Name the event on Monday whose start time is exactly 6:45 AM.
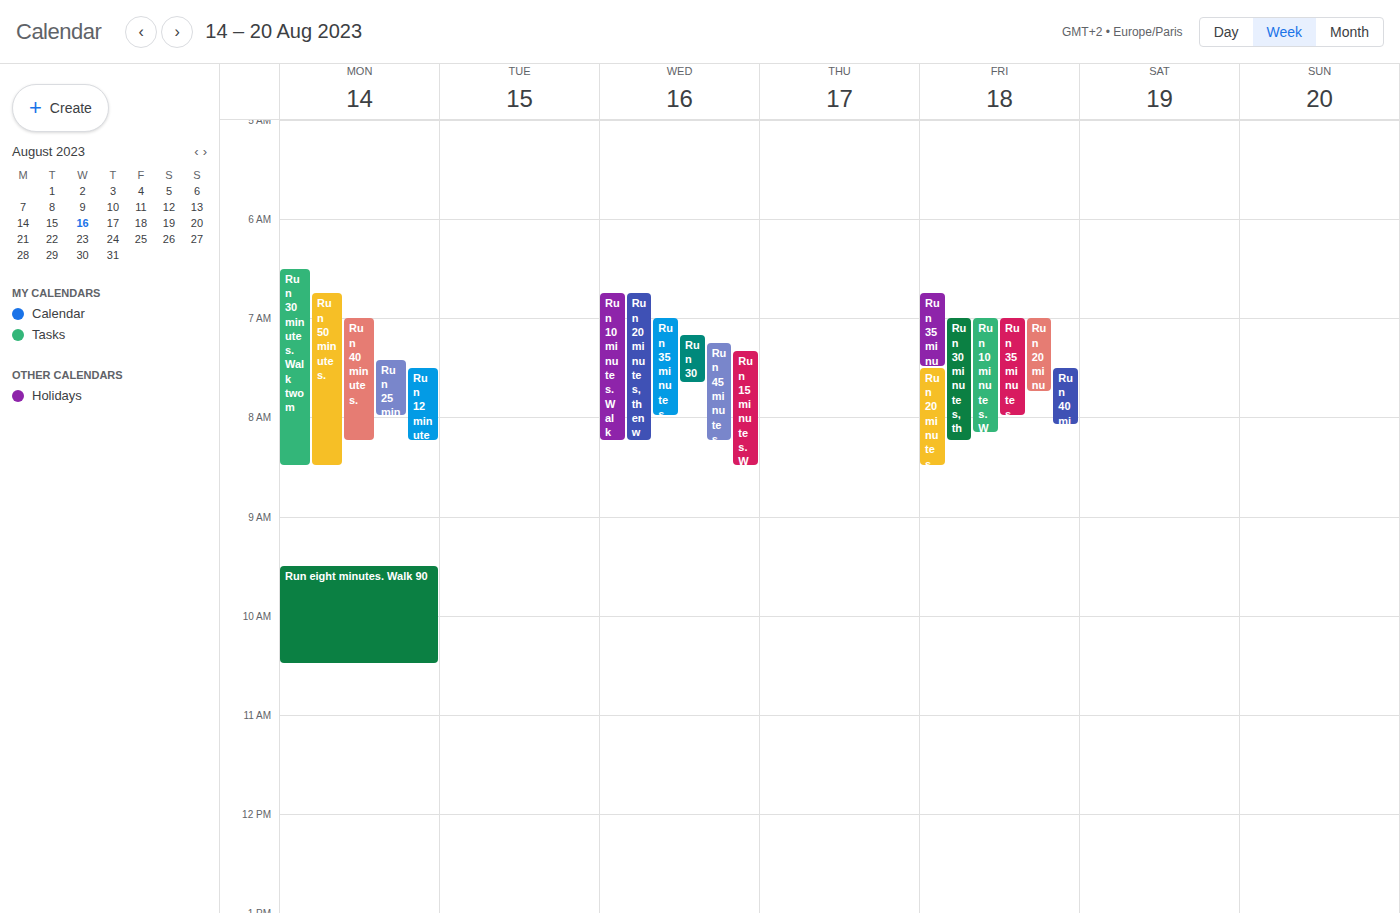
"Run 50 minutes."